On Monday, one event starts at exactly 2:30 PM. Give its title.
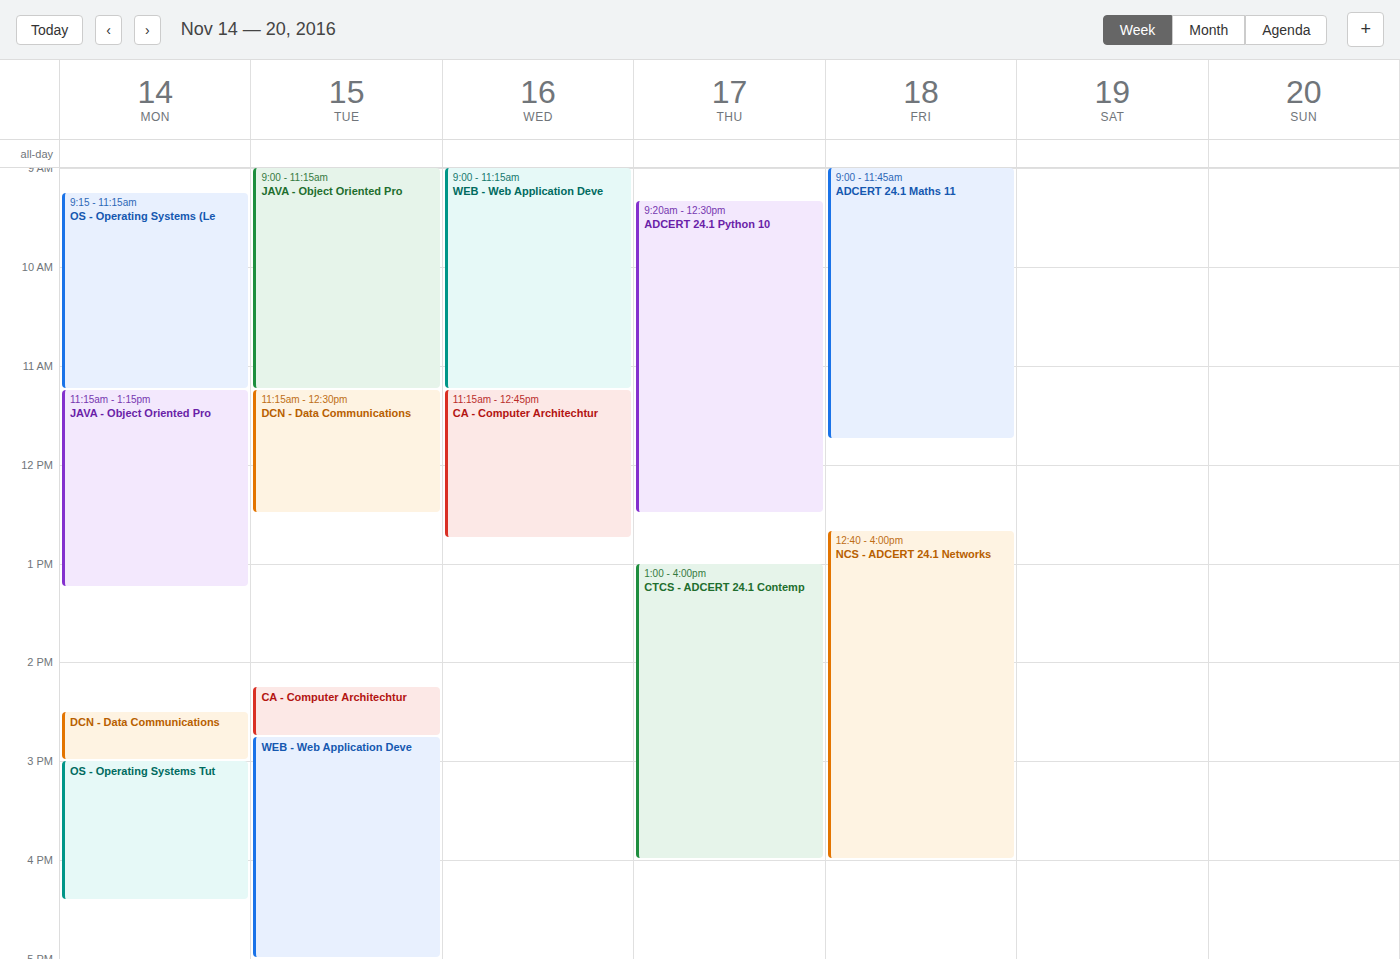
"DCN - Data Communications"